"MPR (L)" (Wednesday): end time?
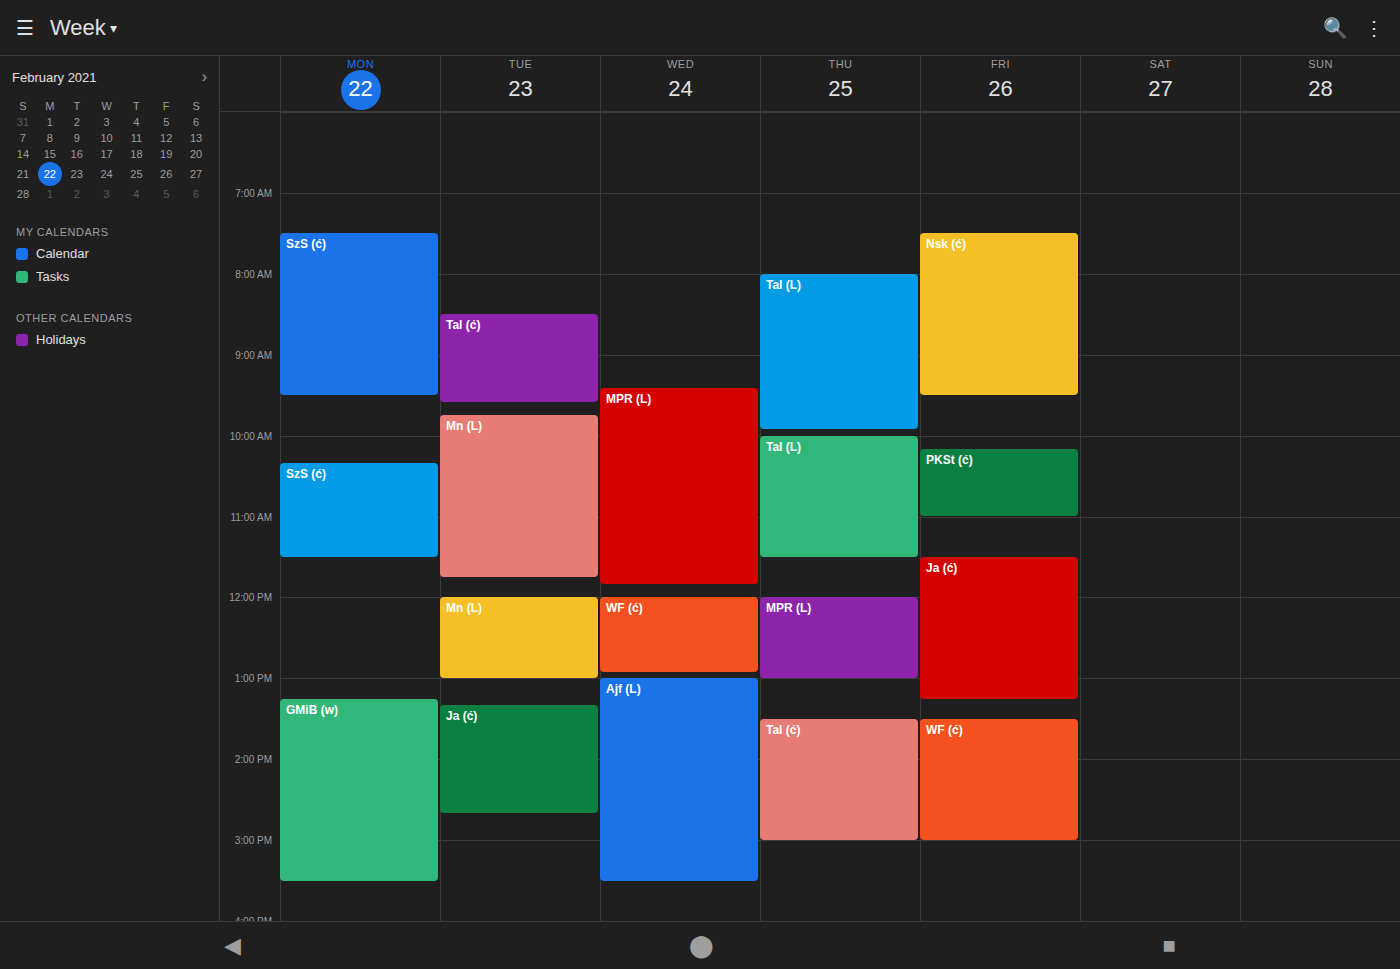
11:50 AM